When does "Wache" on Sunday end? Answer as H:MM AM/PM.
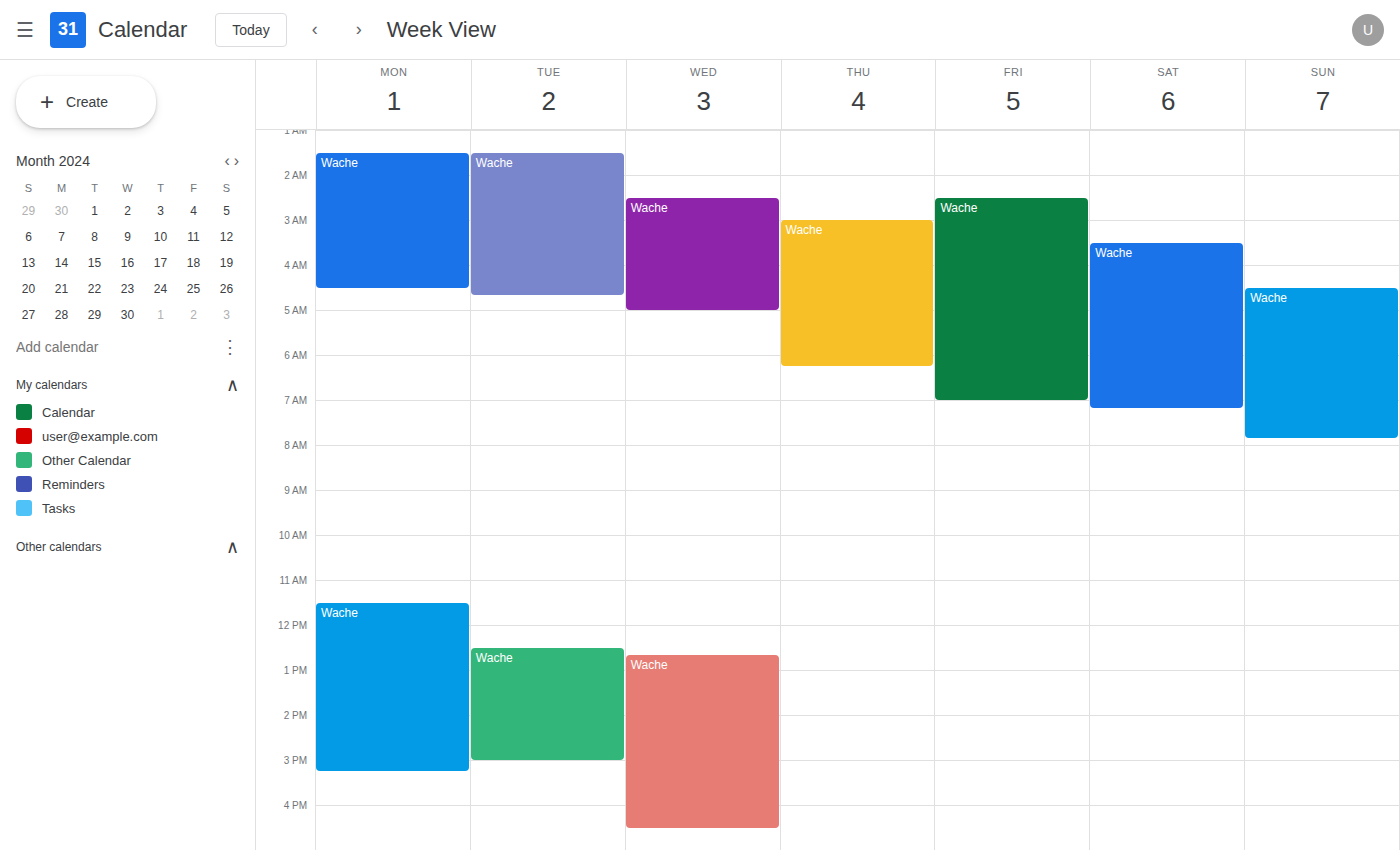
7:50 AM